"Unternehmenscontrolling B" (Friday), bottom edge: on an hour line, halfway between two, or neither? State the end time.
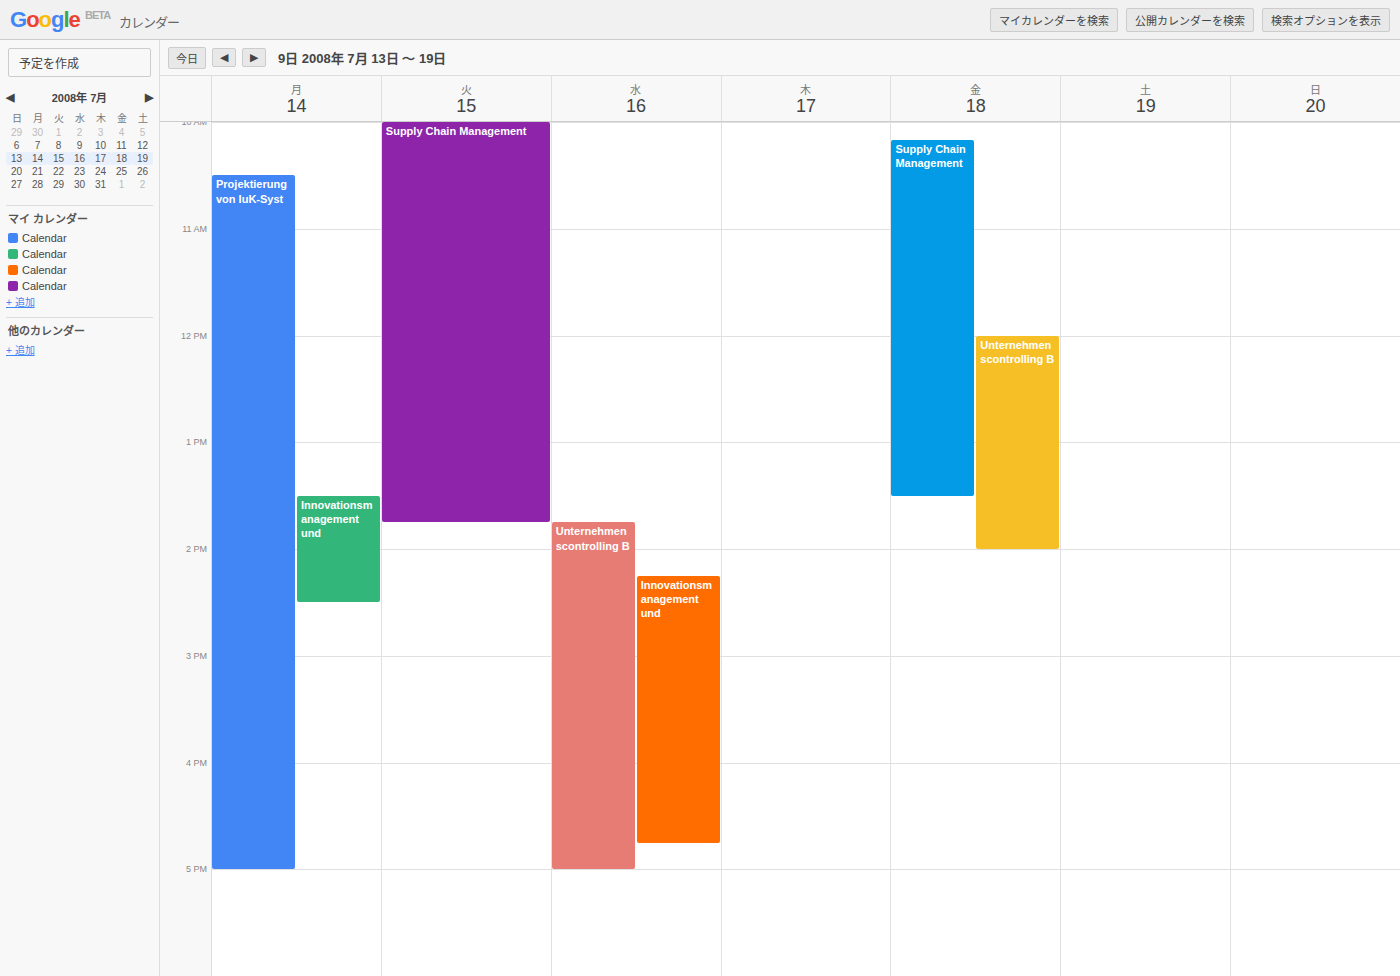
2:00 PM -- exactly on the 2 PM line.